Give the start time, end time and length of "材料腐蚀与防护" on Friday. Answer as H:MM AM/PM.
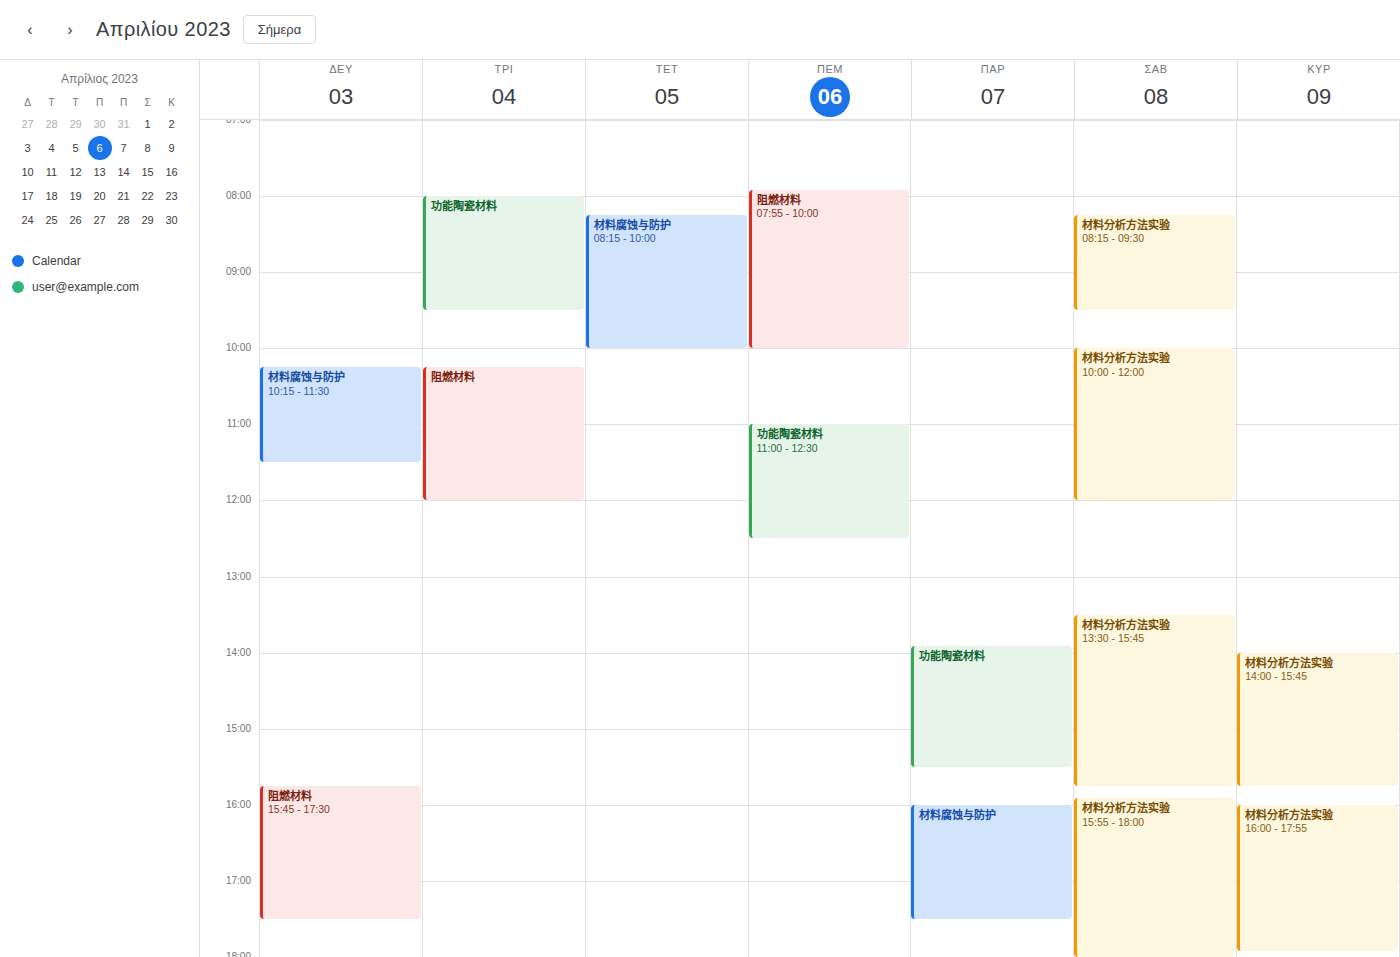
4:00 PM to 5:30 PM, 1 hour 30 minutes